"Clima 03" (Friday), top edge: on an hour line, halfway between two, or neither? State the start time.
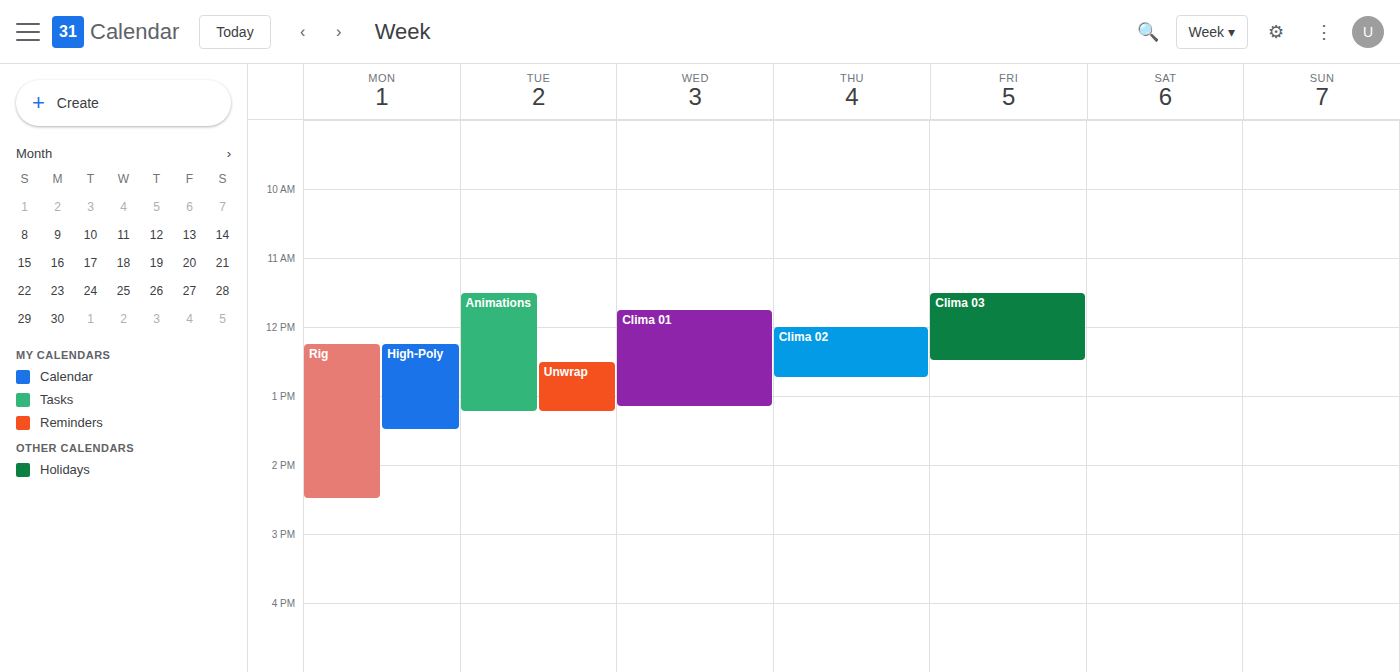
11:30 AM -- halfway between the 11 AM and 12 PM lines.